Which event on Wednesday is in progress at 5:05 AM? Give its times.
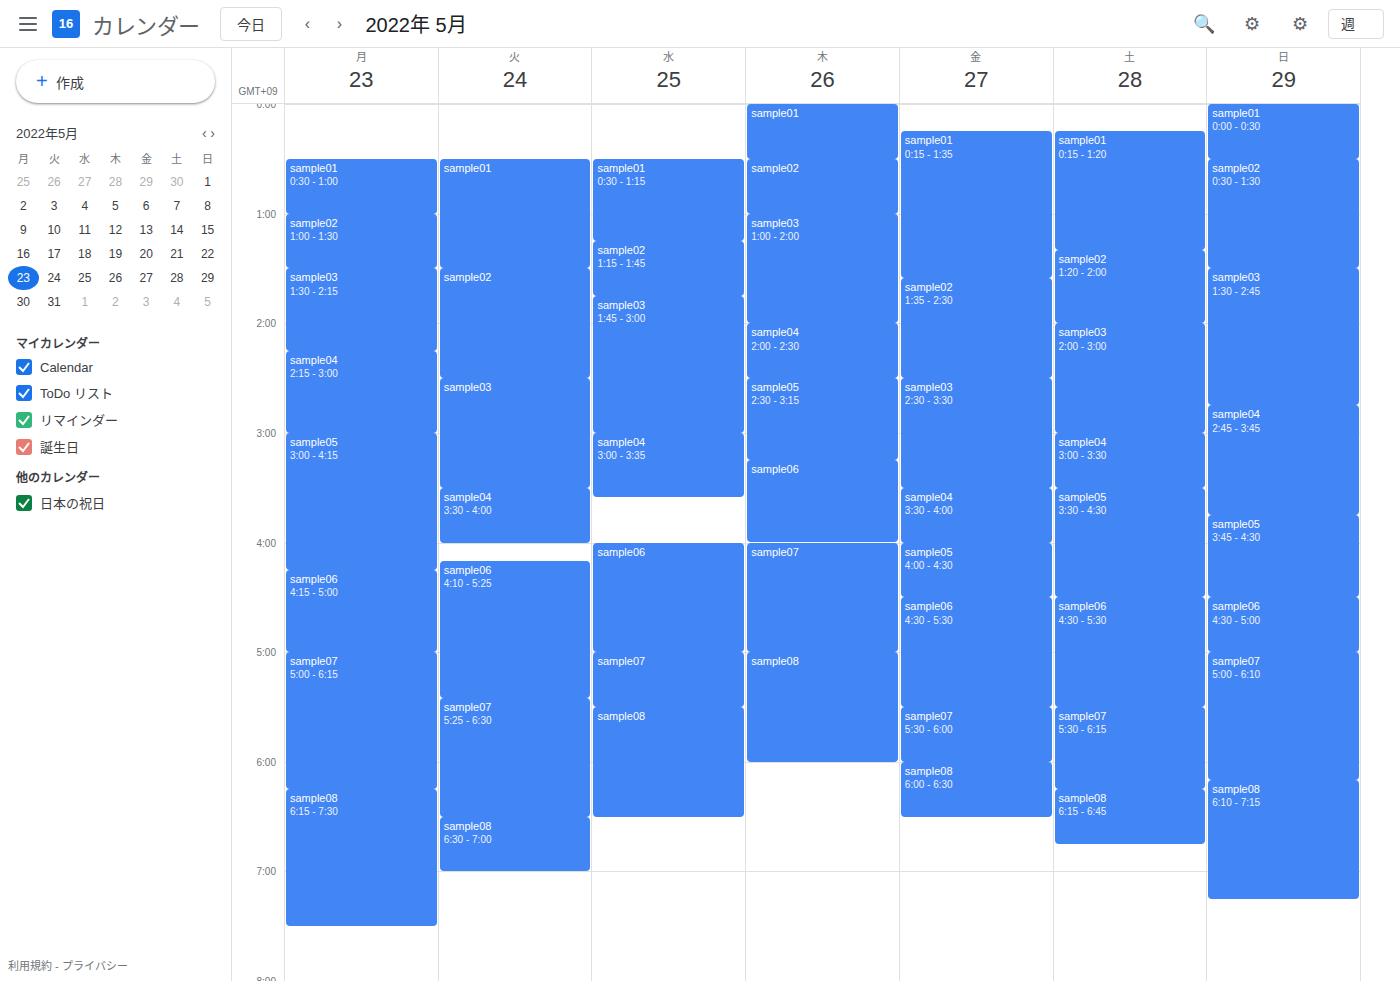
"sample07", 5:00 AM to 5:30 AM